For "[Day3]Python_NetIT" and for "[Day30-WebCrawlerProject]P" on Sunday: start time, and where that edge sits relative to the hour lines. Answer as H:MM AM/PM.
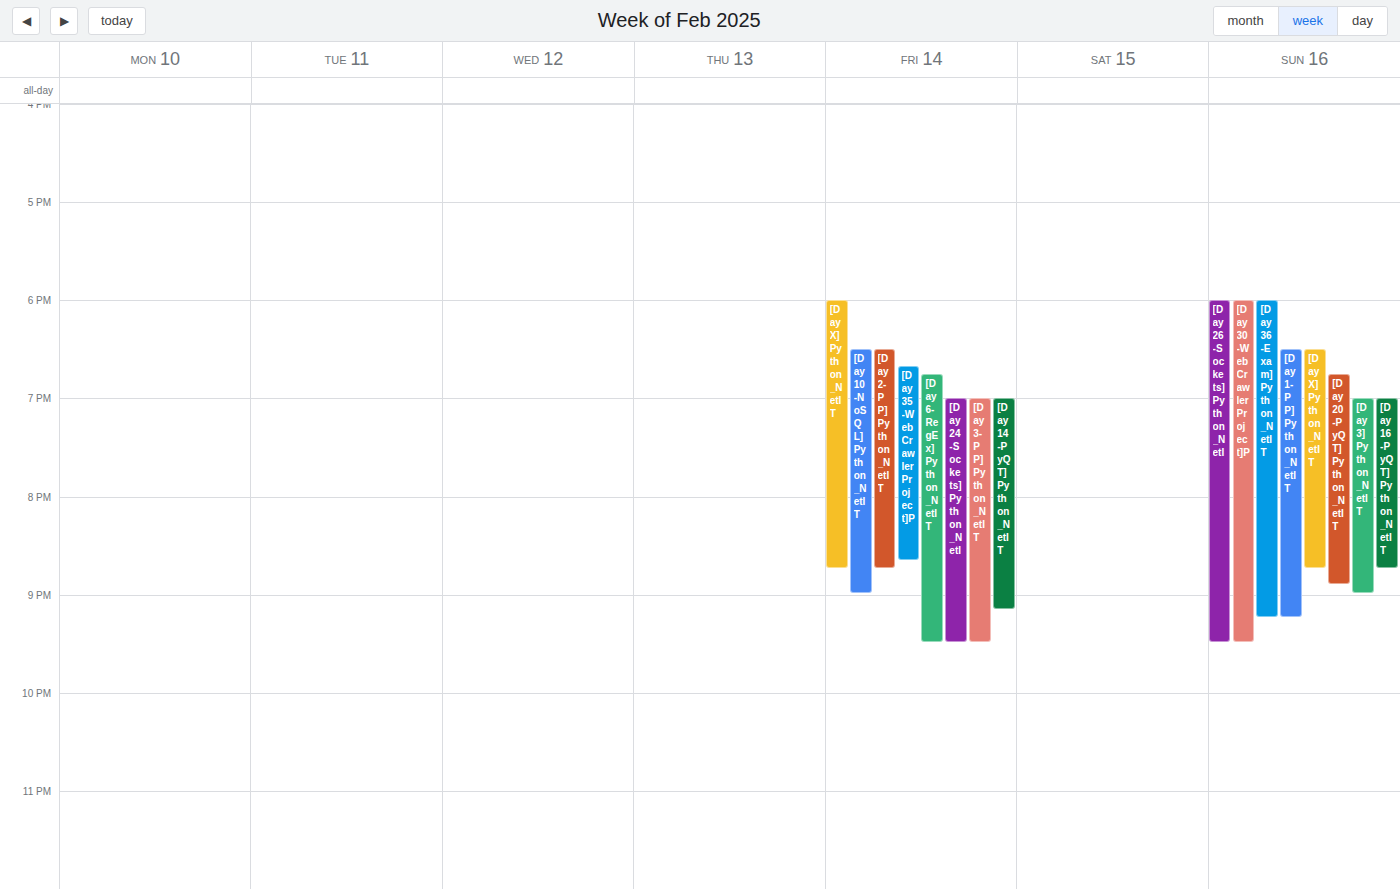
"[Day3]Python_NetIT": 7:00 PM, exactly on the 7 PM line. "[Day30-WebCrawlerProject]P": 6:00 PM, exactly on the 6 PM line.